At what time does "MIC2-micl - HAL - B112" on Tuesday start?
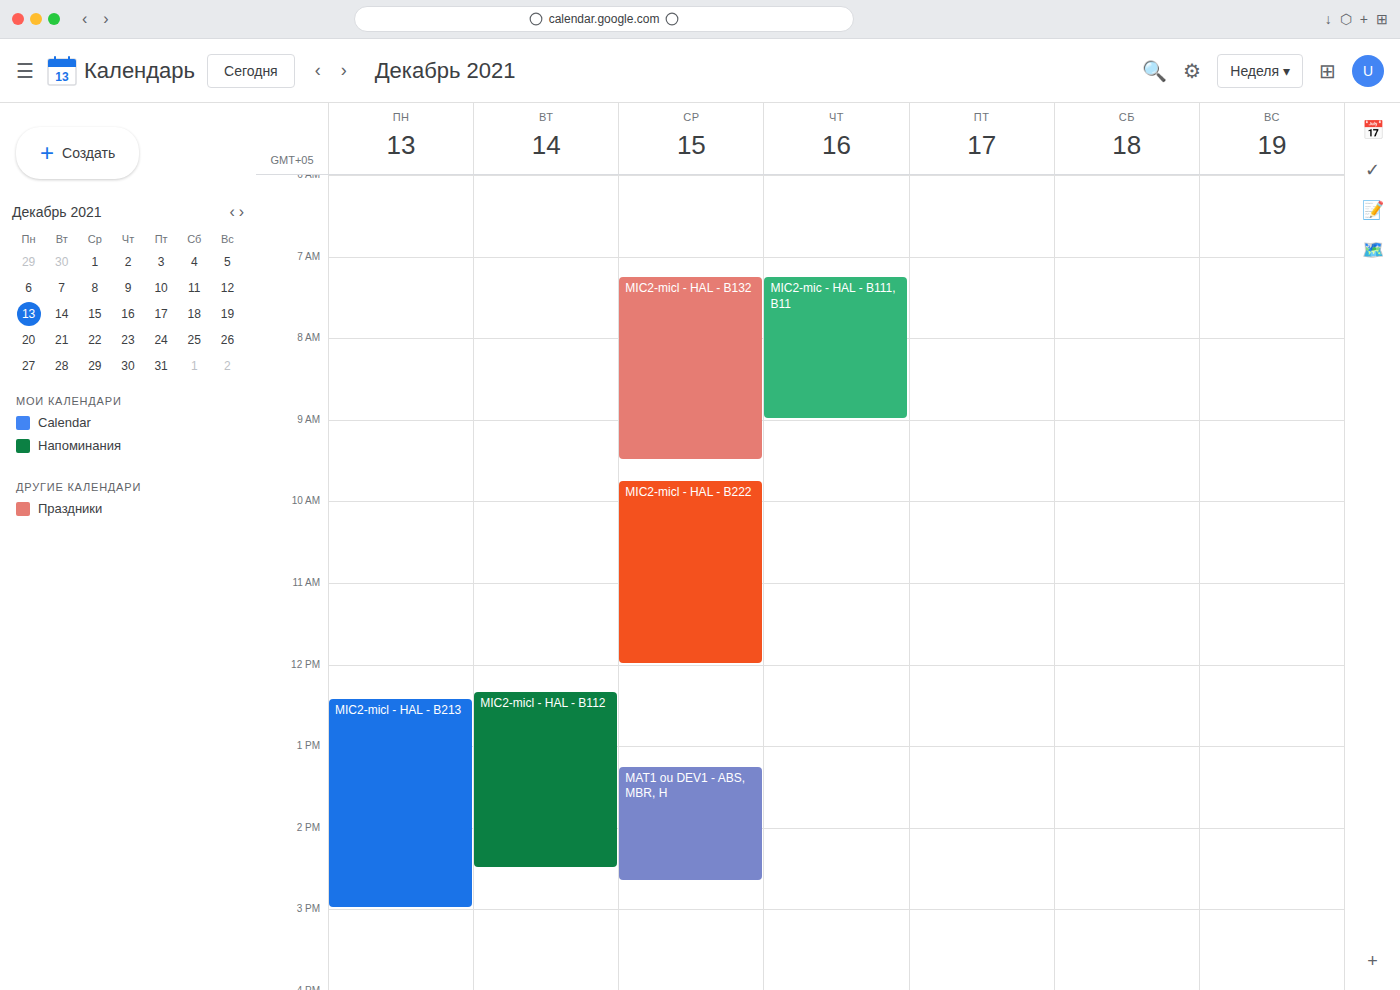
12:20 PM